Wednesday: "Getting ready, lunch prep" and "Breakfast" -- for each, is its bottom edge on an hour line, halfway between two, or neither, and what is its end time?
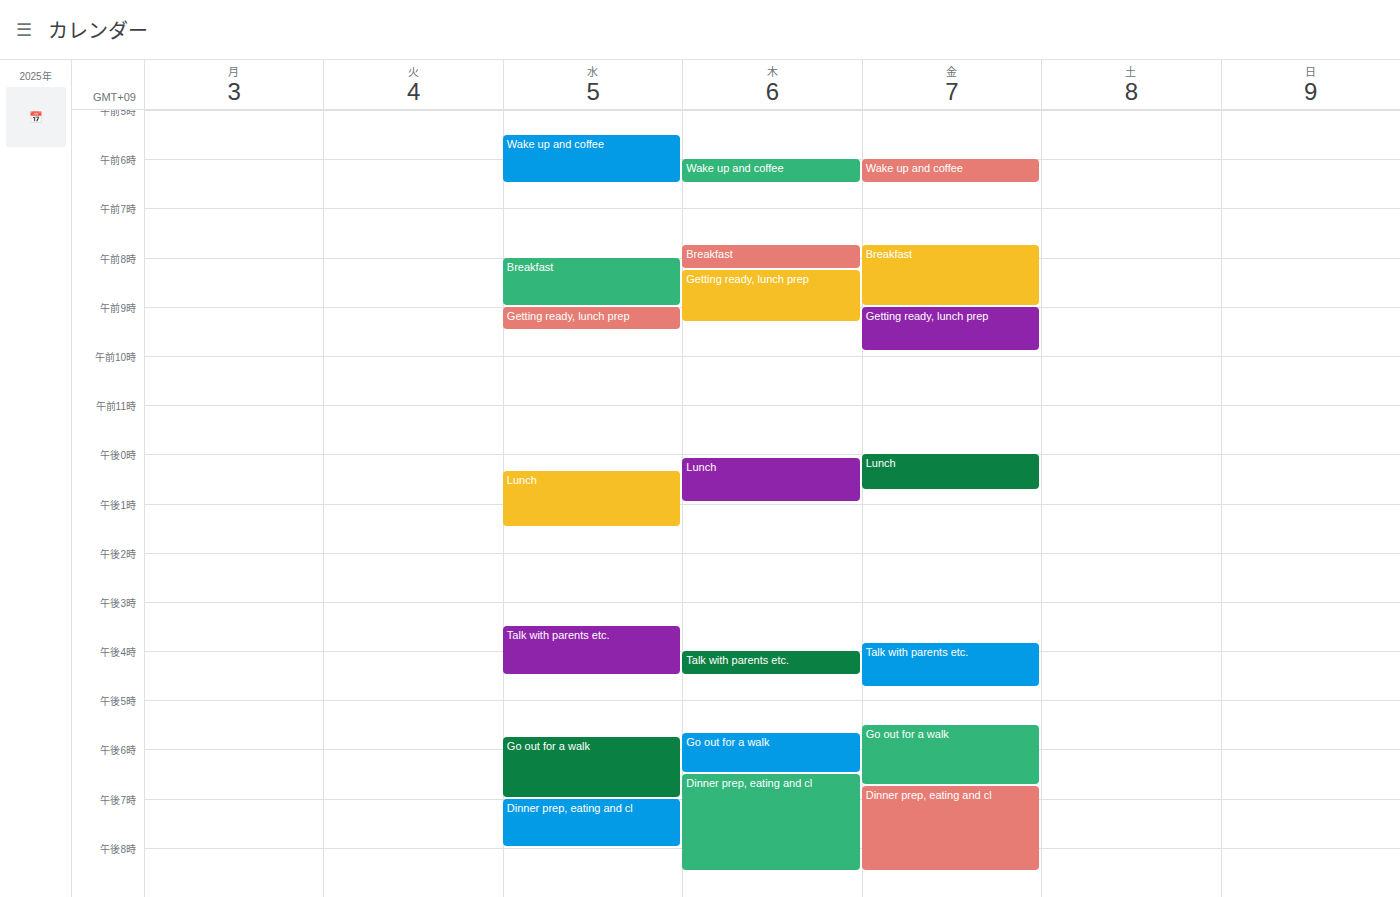
"Getting ready, lunch prep": 9:30 AM, halfway between the 9 AM and 10 AM lines. "Breakfast": 9:00 AM, exactly on the 9 AM line.